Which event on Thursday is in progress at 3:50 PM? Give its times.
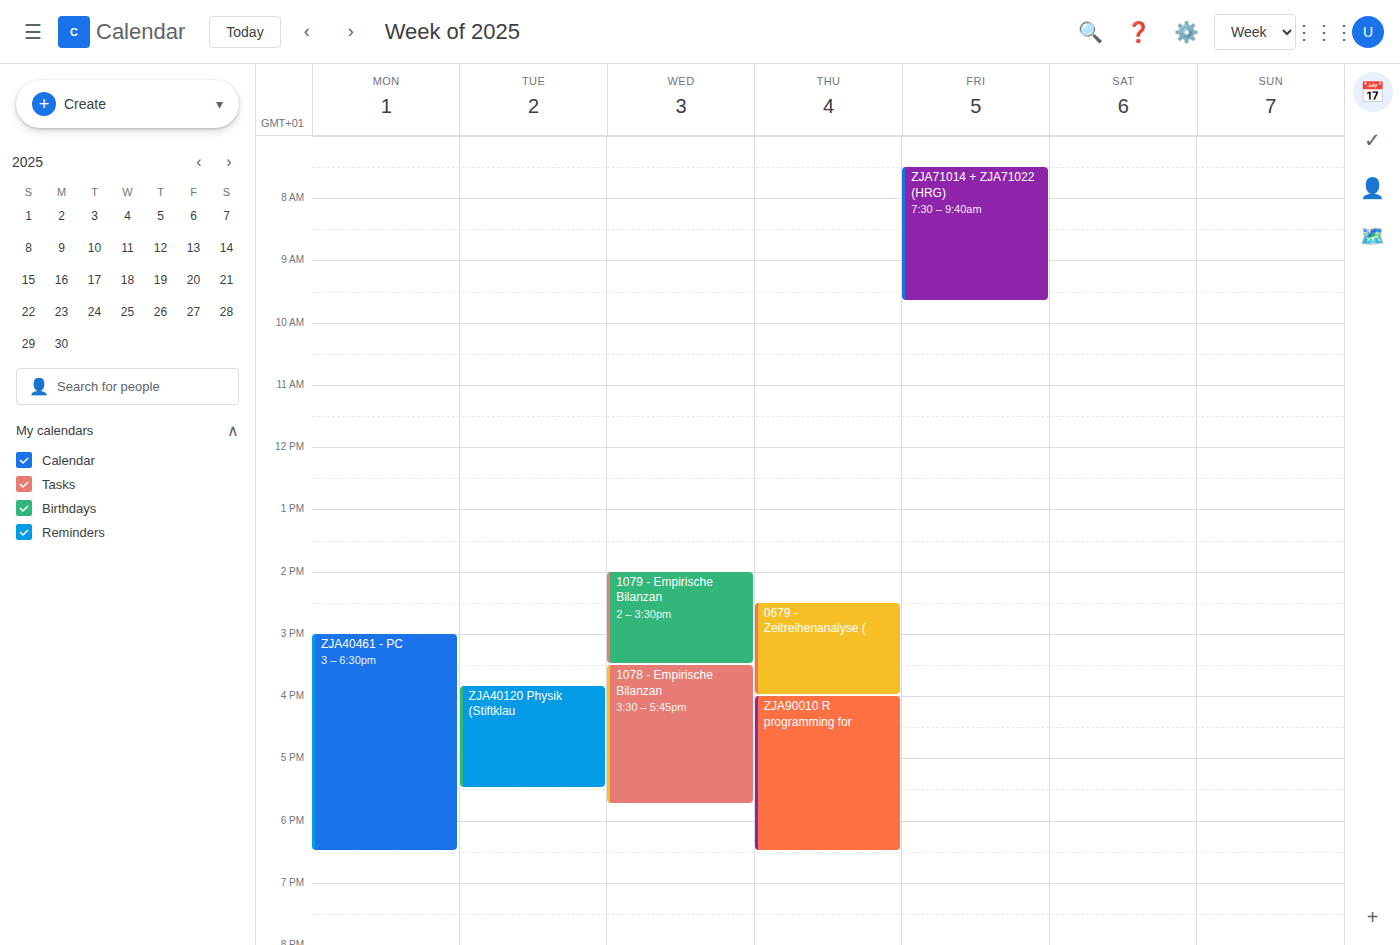
"0679 - Zeitreihenanalyse (", 2:30 PM to 4:00 PM